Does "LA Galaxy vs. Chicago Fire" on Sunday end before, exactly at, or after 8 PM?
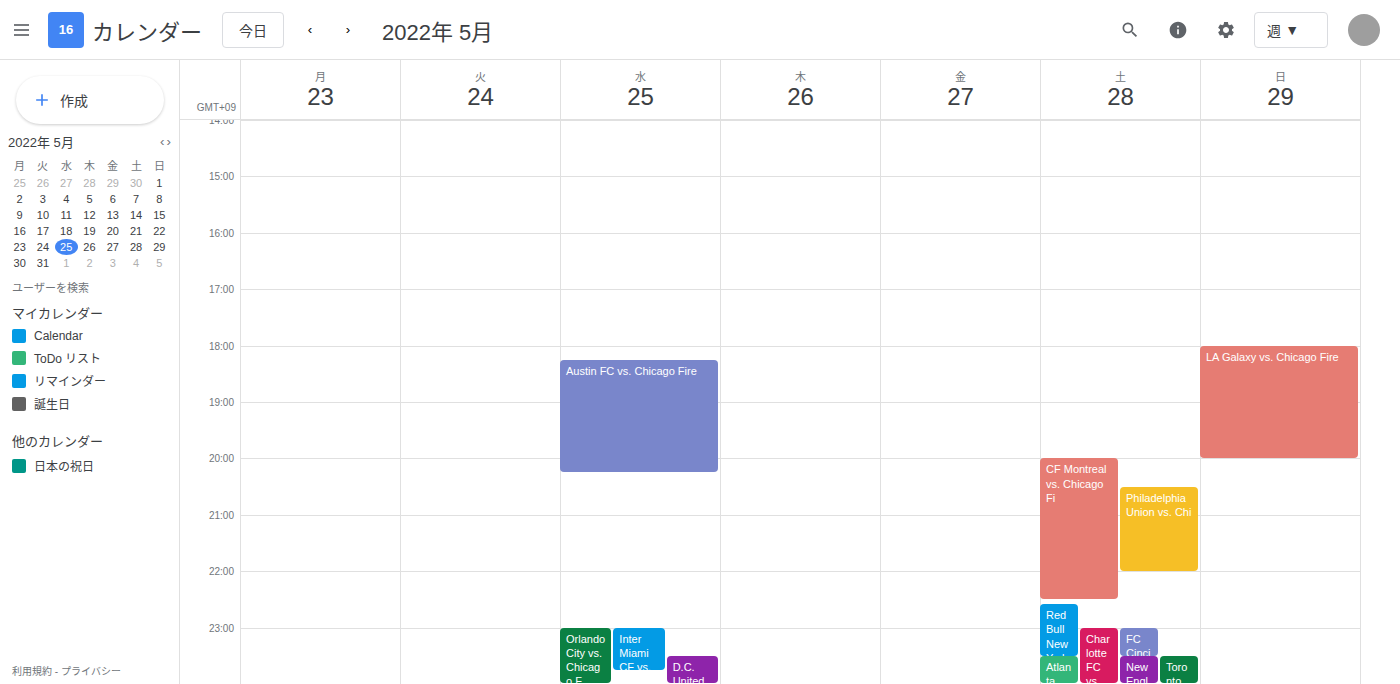
8:00 PM -- exactly at 8 PM, on the 8 PM line.